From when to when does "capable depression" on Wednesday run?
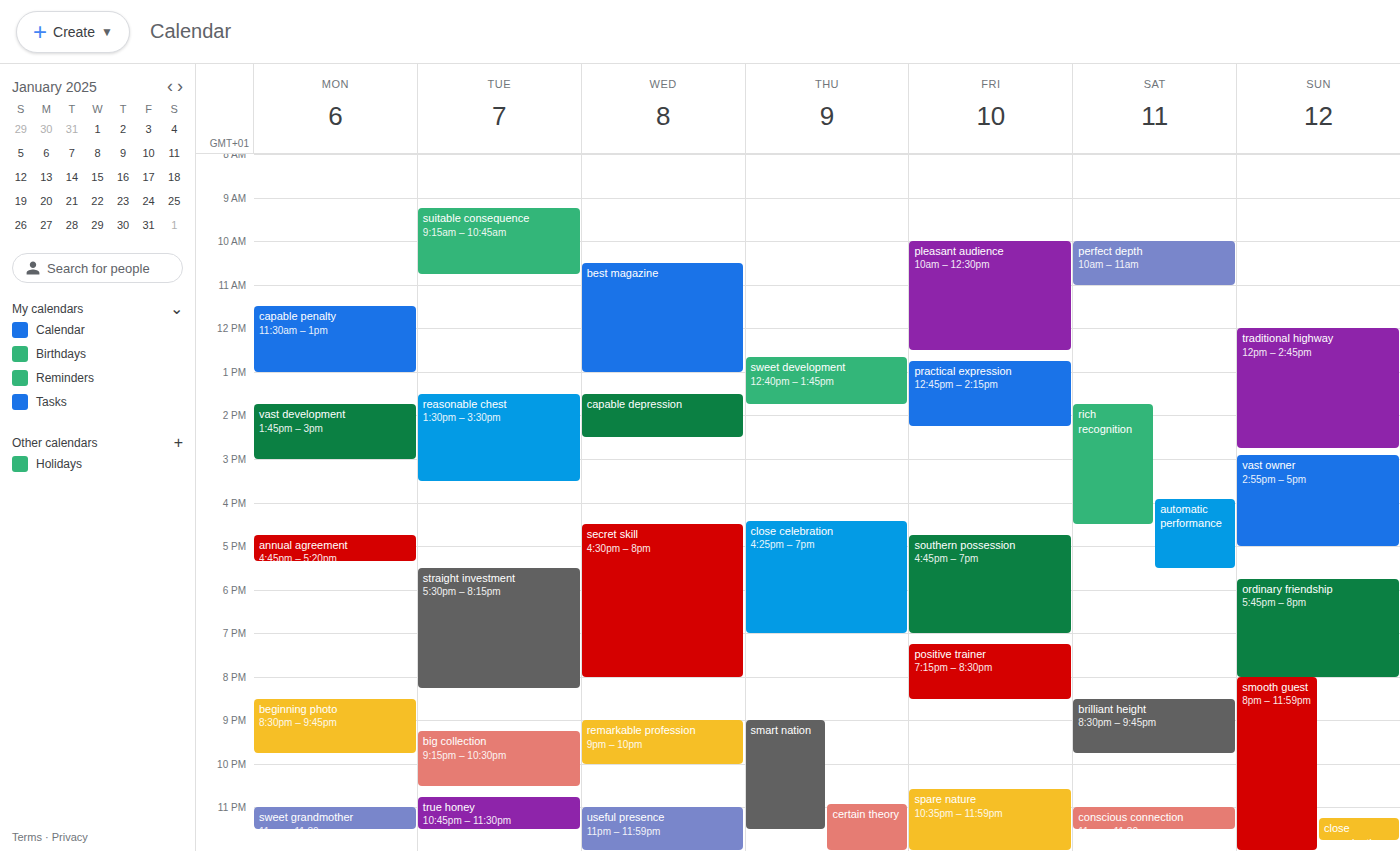
1:30 PM to 2:30 PM